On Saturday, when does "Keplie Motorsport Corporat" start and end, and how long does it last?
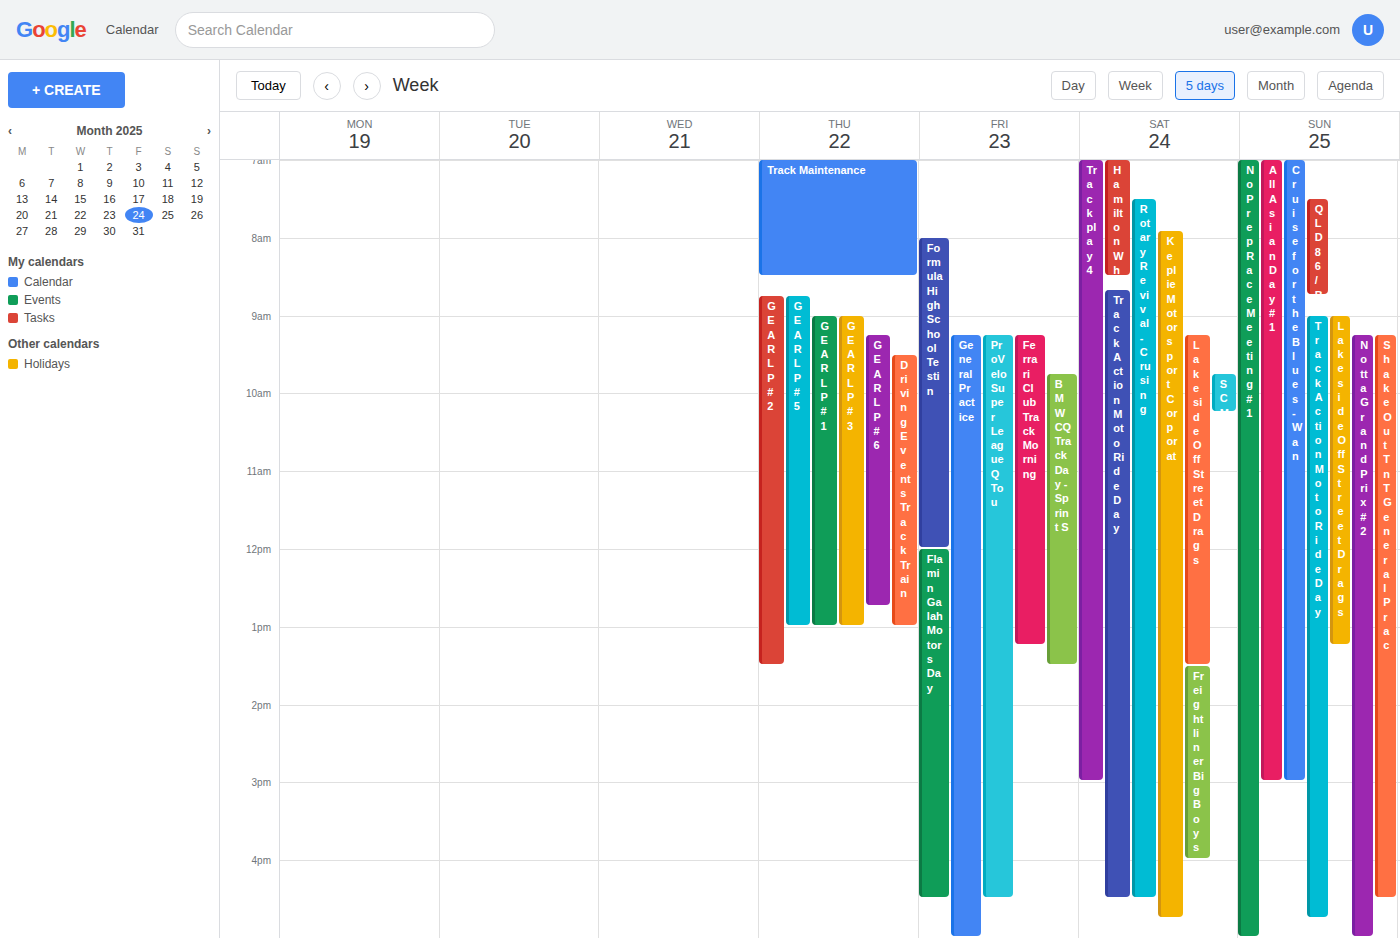
7:55 AM to 4:45 PM, 8 hours 50 minutes